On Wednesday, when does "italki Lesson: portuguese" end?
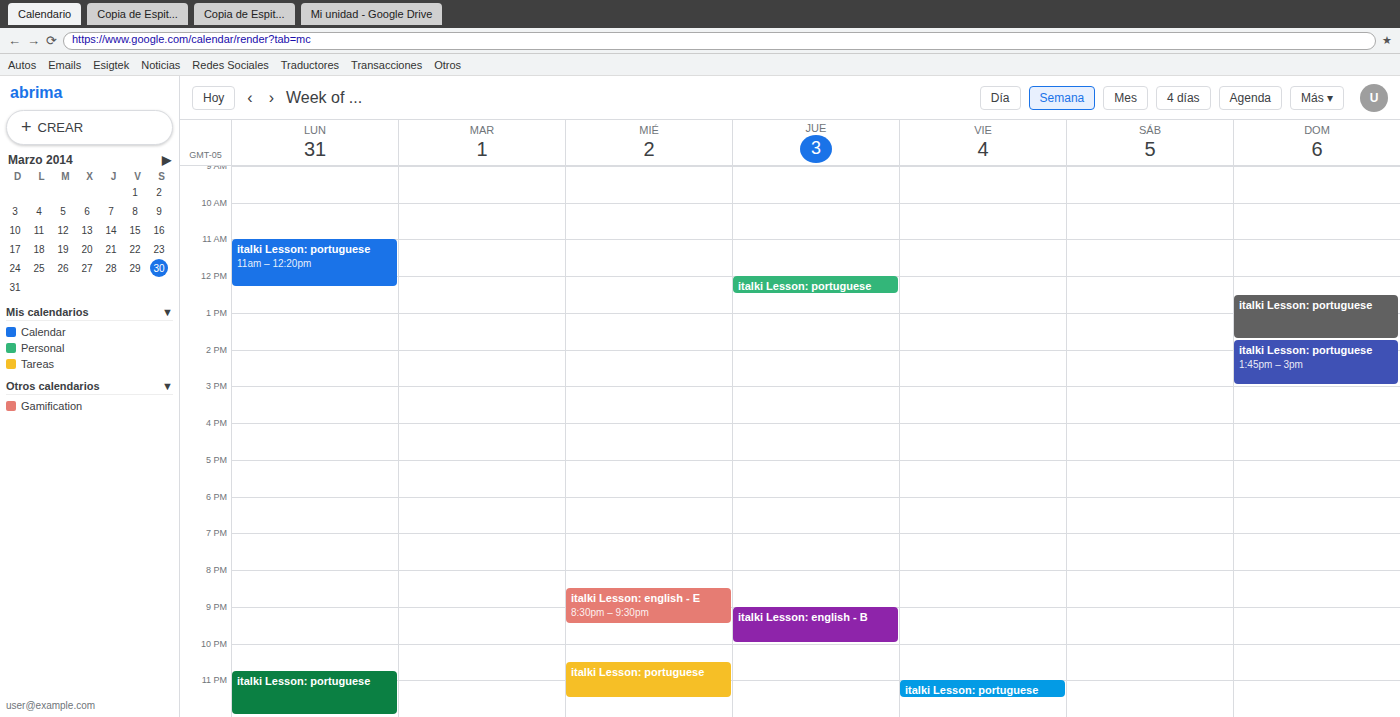
11:30 PM